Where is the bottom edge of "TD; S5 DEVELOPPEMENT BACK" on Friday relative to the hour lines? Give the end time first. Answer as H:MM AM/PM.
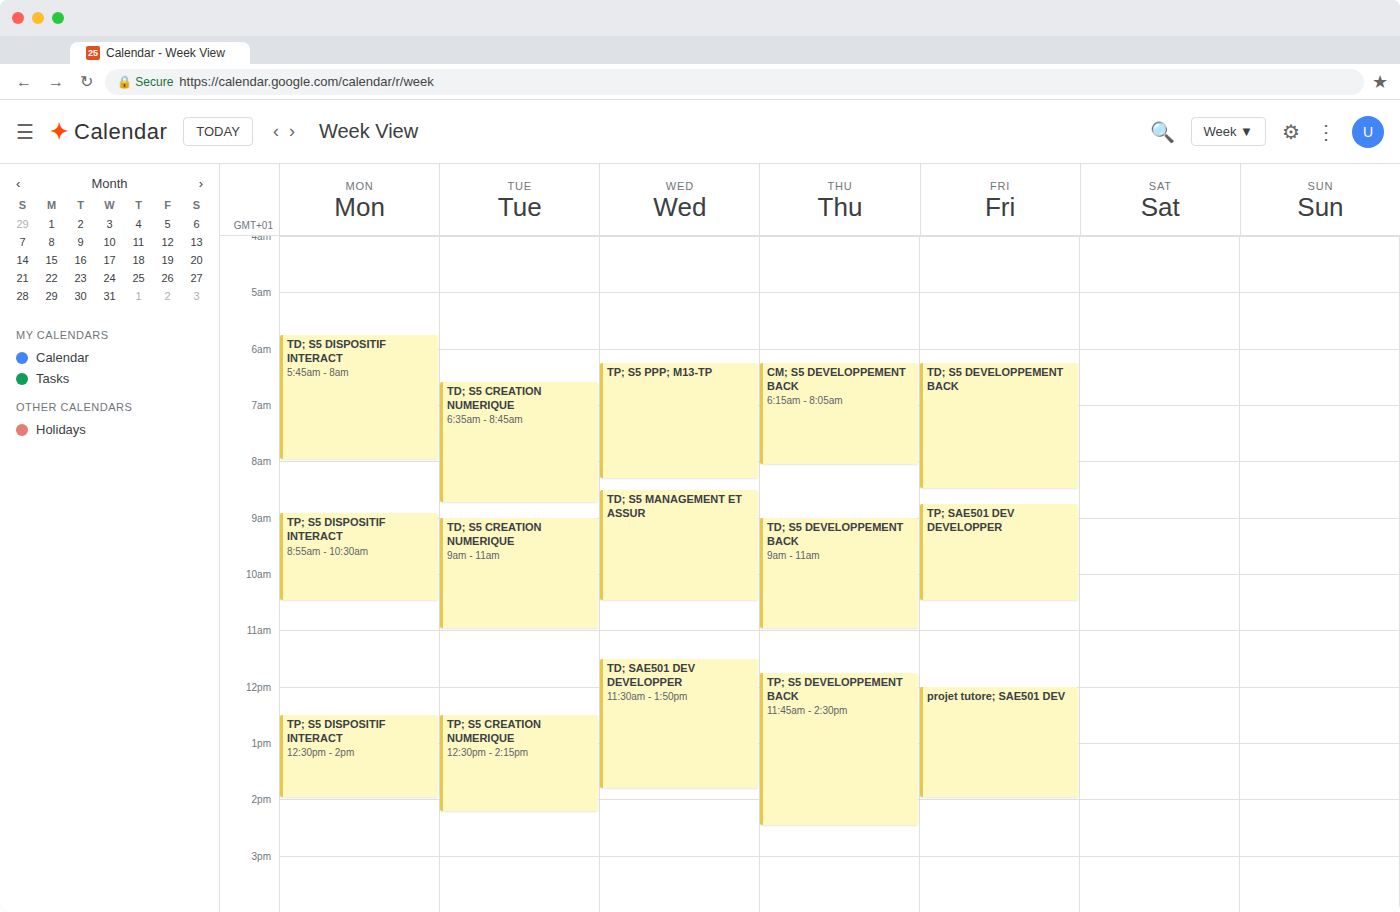
8:30 AM -- halfway between the 8 AM and 9 AM lines.